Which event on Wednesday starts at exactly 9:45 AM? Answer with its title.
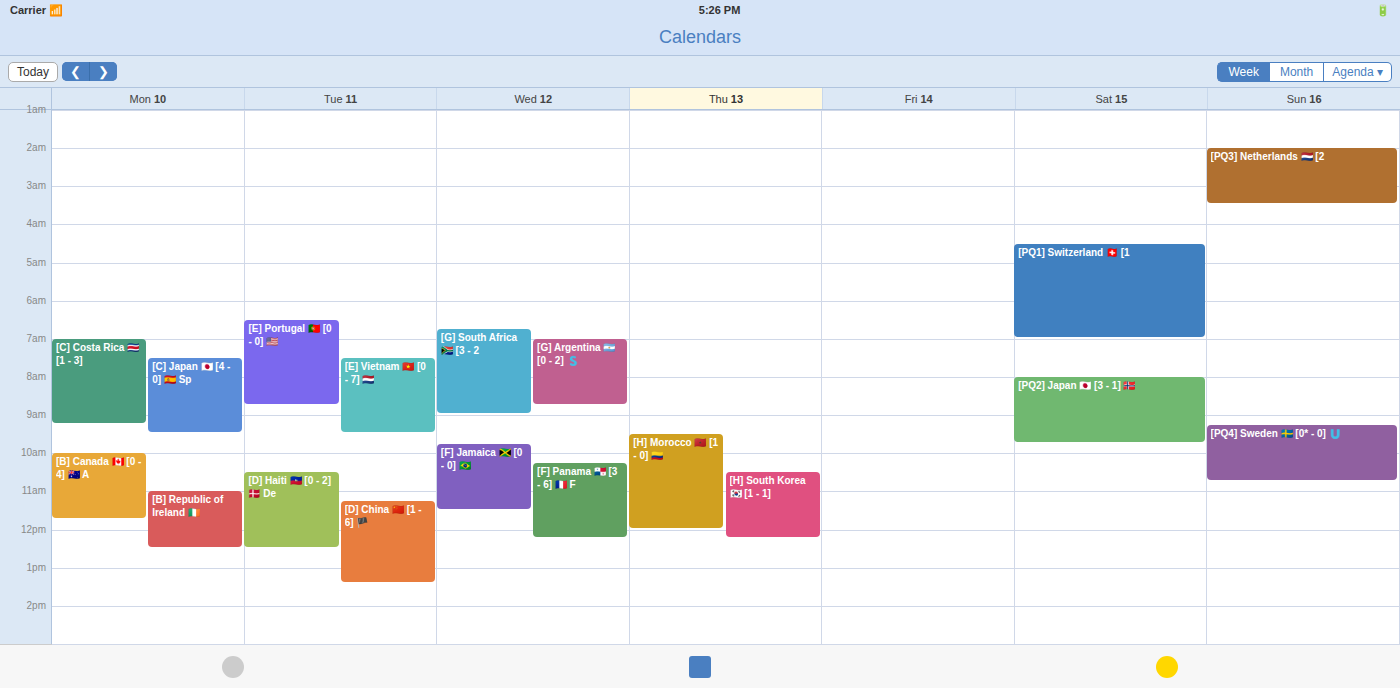
"[F] Jamaica 🇯🇲 [0 - 0] 🇧🇷"